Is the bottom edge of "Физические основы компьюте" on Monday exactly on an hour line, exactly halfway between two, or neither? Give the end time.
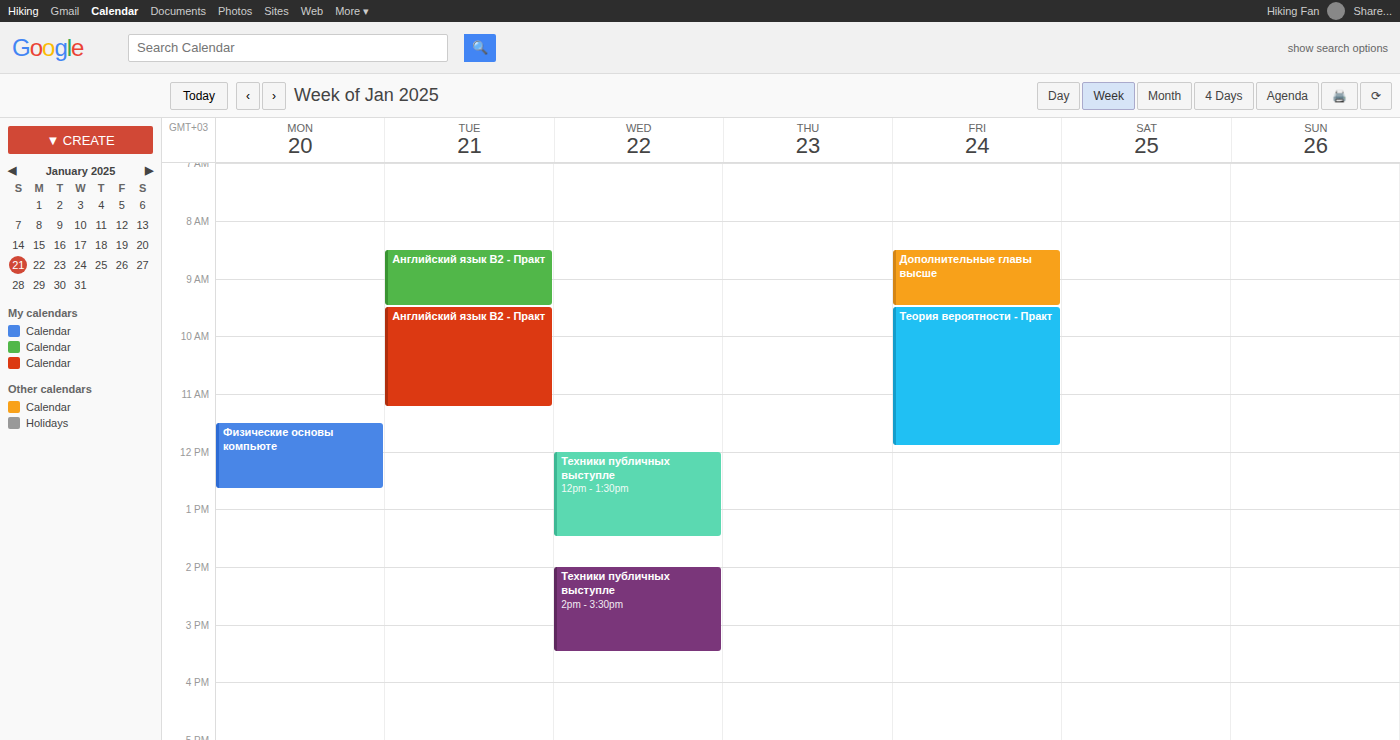
12:40 PM -- neither: 40 minutes below the 12 PM line and 20 minutes above the 1 PM line.